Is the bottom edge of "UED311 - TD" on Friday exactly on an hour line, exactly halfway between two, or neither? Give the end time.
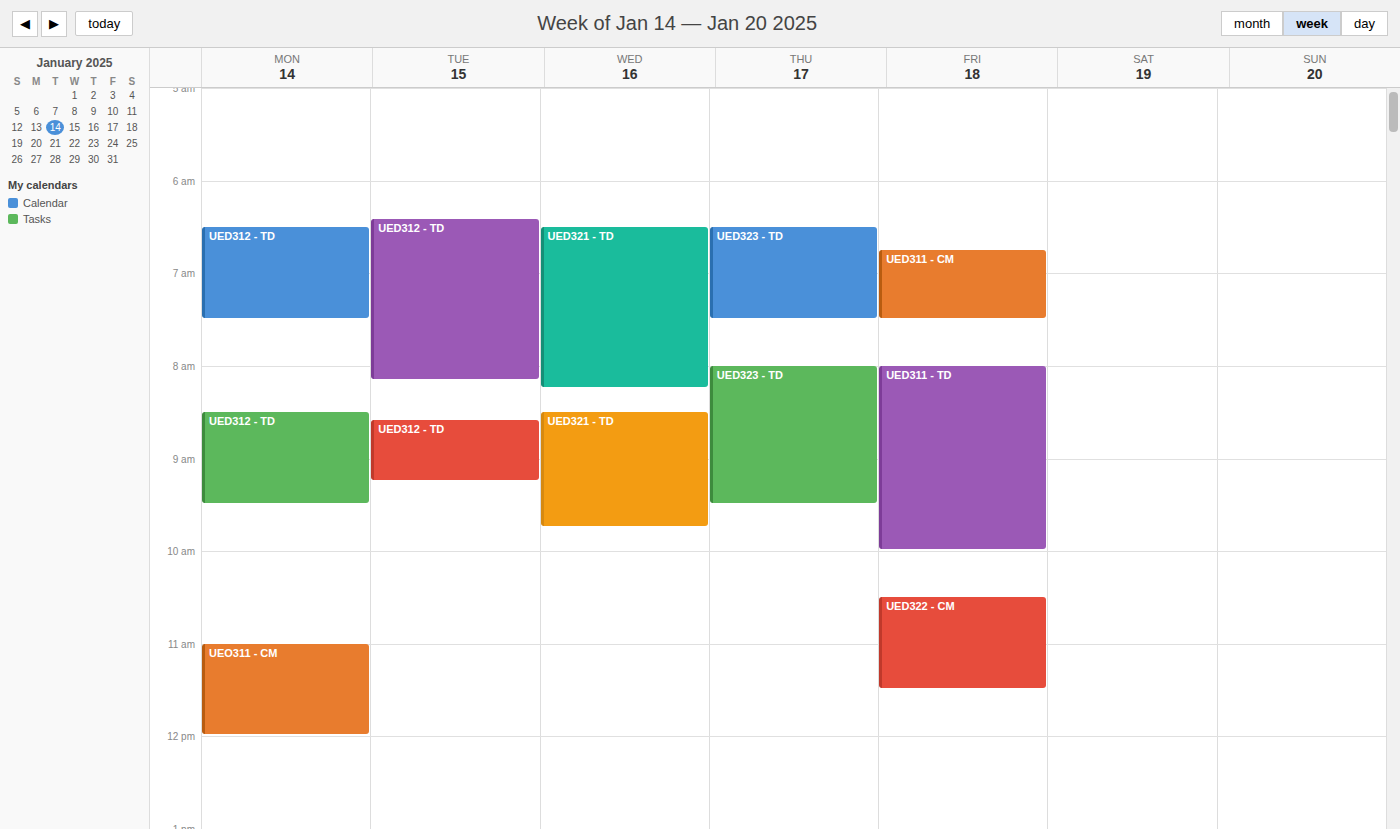
10:00 -- exactly on the 10:00 line.